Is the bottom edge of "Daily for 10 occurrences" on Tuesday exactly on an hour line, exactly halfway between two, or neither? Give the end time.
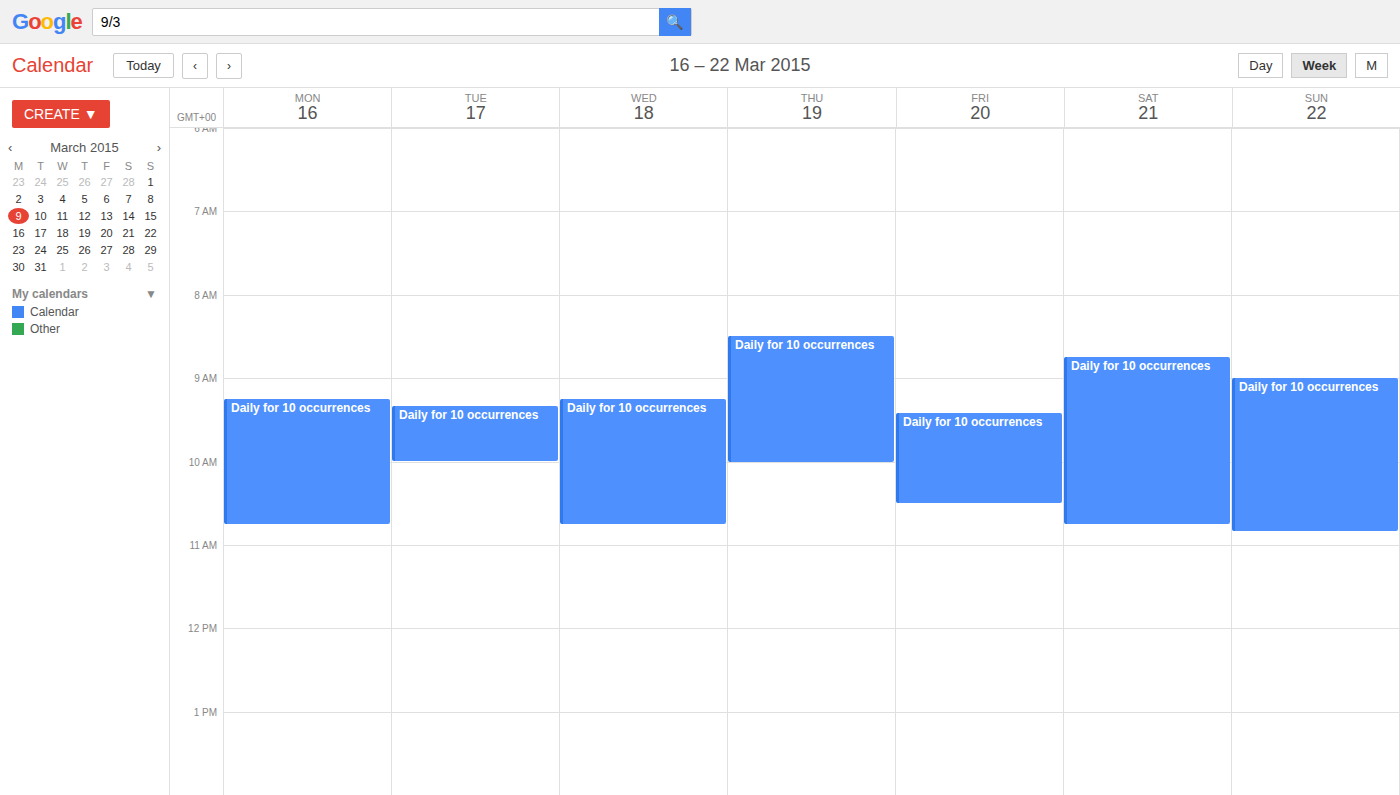
10:00 AM -- exactly on the 10 AM line.